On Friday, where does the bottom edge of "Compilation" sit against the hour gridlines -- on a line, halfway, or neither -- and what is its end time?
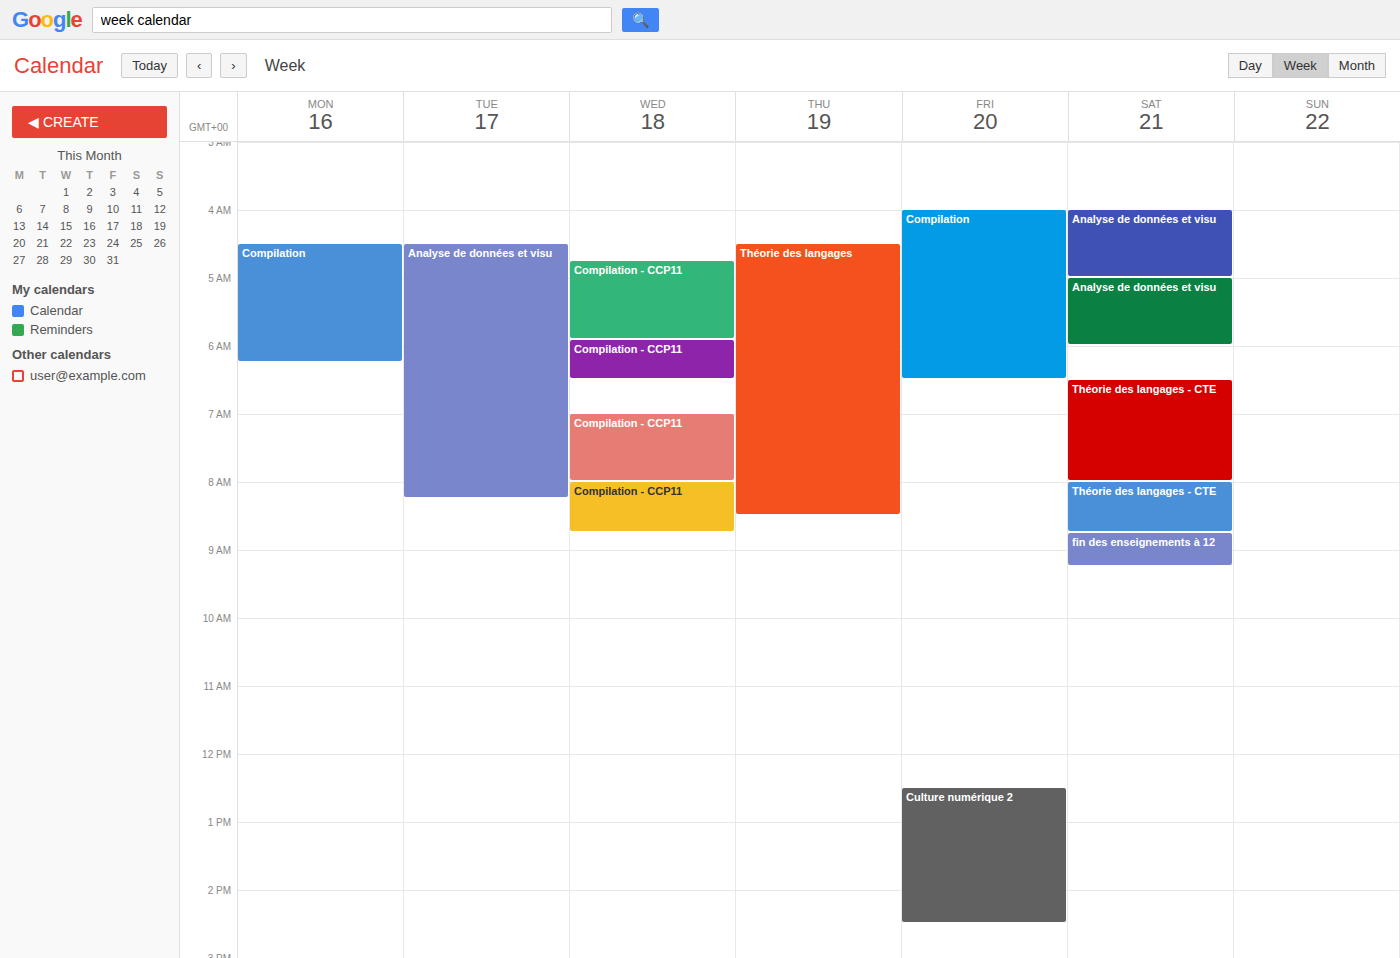
06:30 -- halfway between the 06:00 and 07:00 lines.